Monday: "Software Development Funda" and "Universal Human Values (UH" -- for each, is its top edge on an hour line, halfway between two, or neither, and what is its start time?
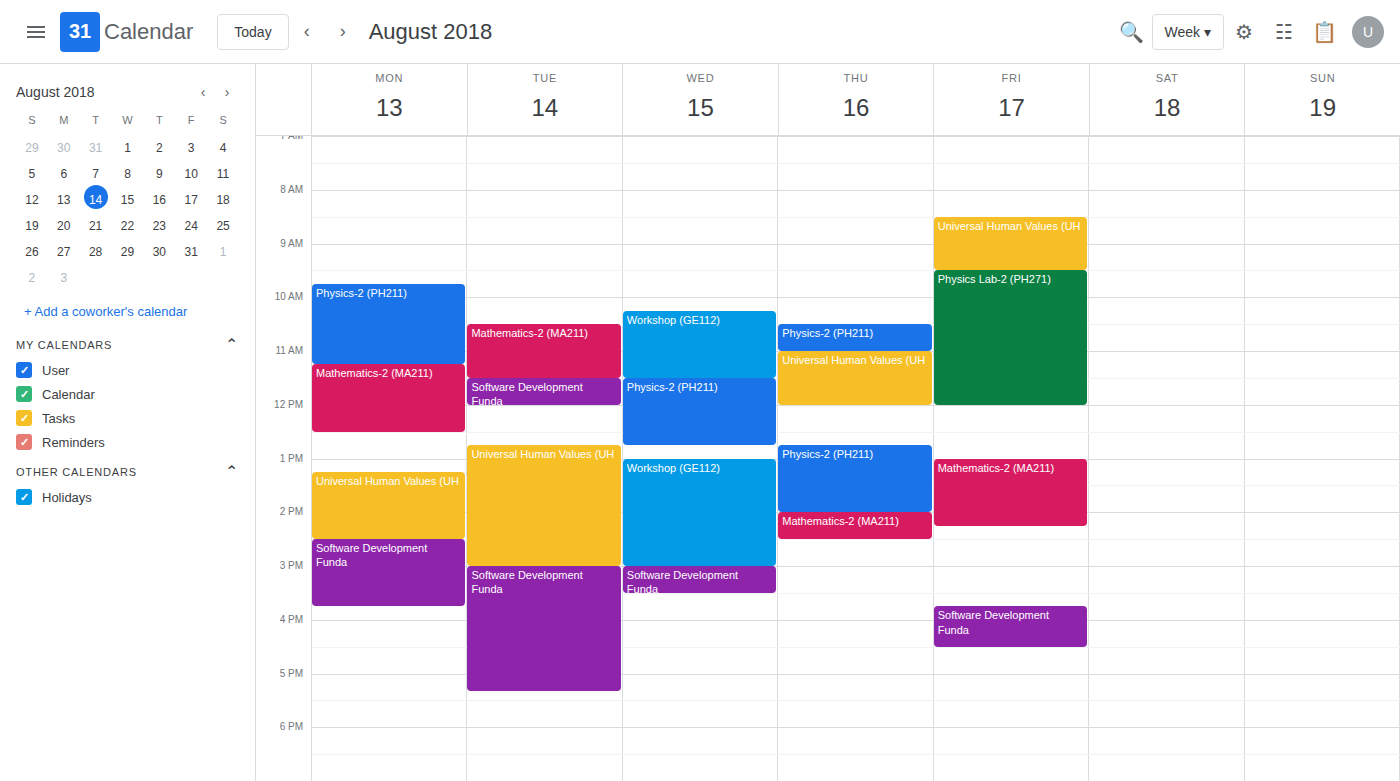
"Software Development Funda": 2:30 PM, halfway between the 2 PM and 3 PM lines. "Universal Human Values (UH": 1:15 PM, neither: a quarter of the way from the 1 PM line to the 2 PM line.